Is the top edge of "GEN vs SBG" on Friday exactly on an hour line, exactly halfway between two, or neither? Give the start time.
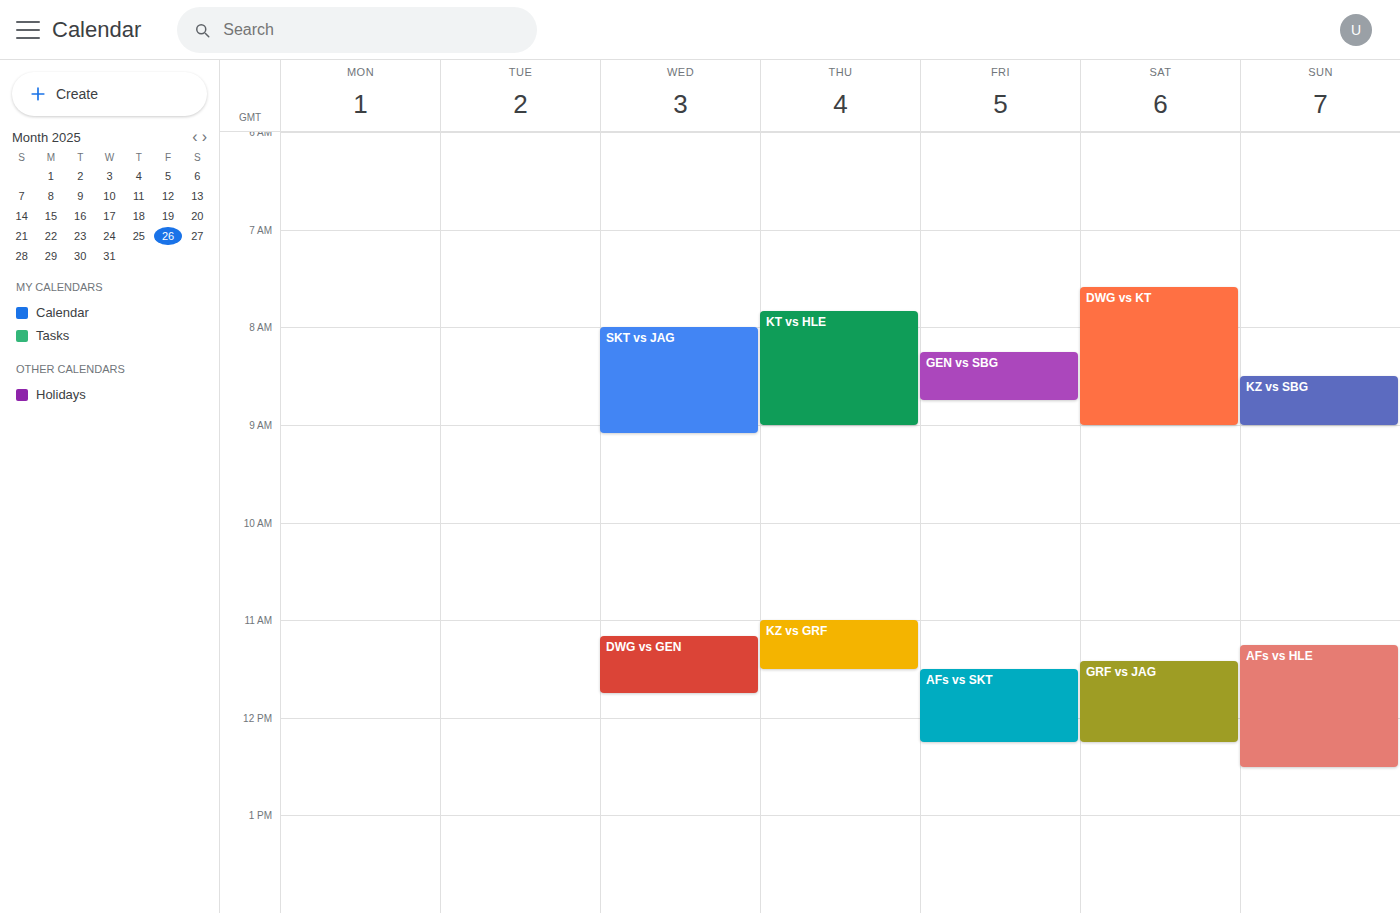
8:15 AM -- neither: a quarter of the way from the 8 AM line to the 9 AM line.